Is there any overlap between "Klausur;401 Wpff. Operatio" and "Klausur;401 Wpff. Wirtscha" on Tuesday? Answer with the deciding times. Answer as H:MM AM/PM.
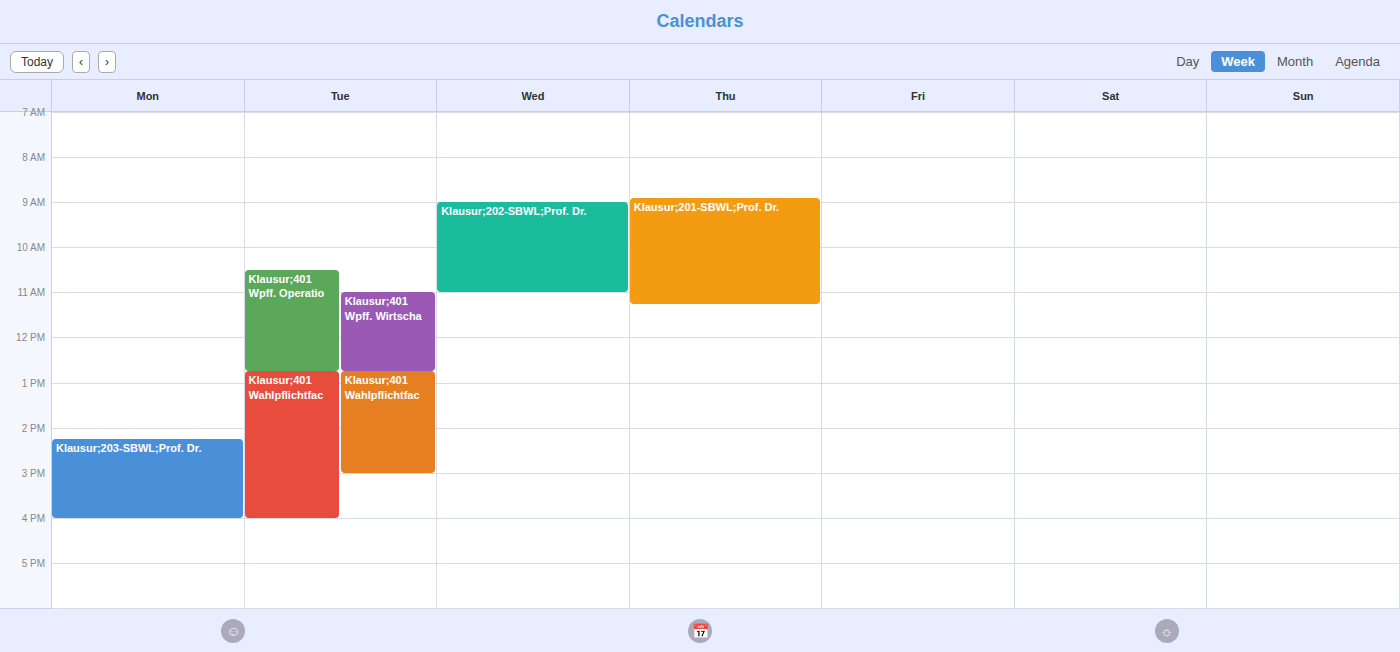
"Klausur;401 Wpff. Wirtscha" starts at 11:00 AM, before "Klausur;401 Wpff. Operatio" ends at 12:45 PM -- they overlap.